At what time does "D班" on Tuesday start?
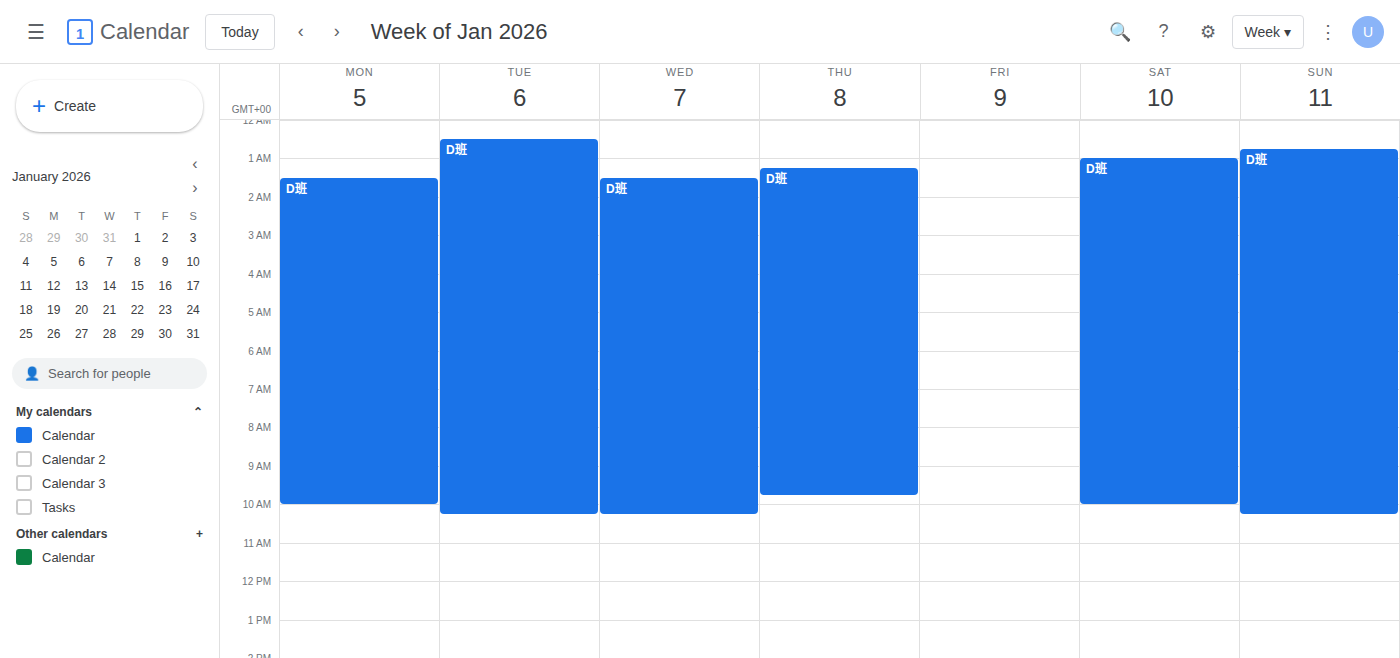
12:30 AM